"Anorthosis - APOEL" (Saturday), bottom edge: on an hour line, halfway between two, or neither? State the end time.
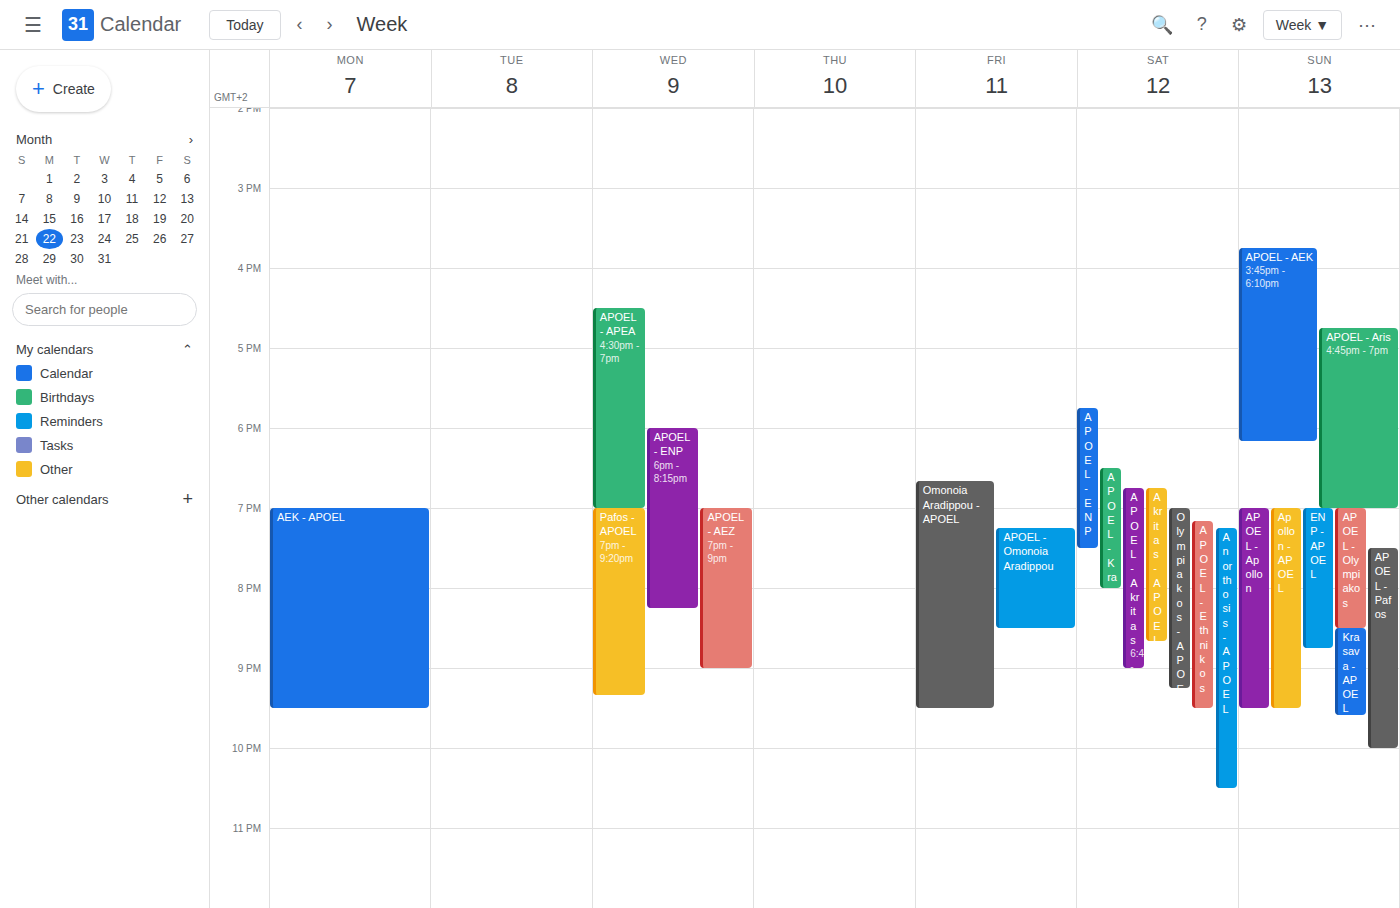
22:30 -- halfway between the 22:00 and 23:00 lines.